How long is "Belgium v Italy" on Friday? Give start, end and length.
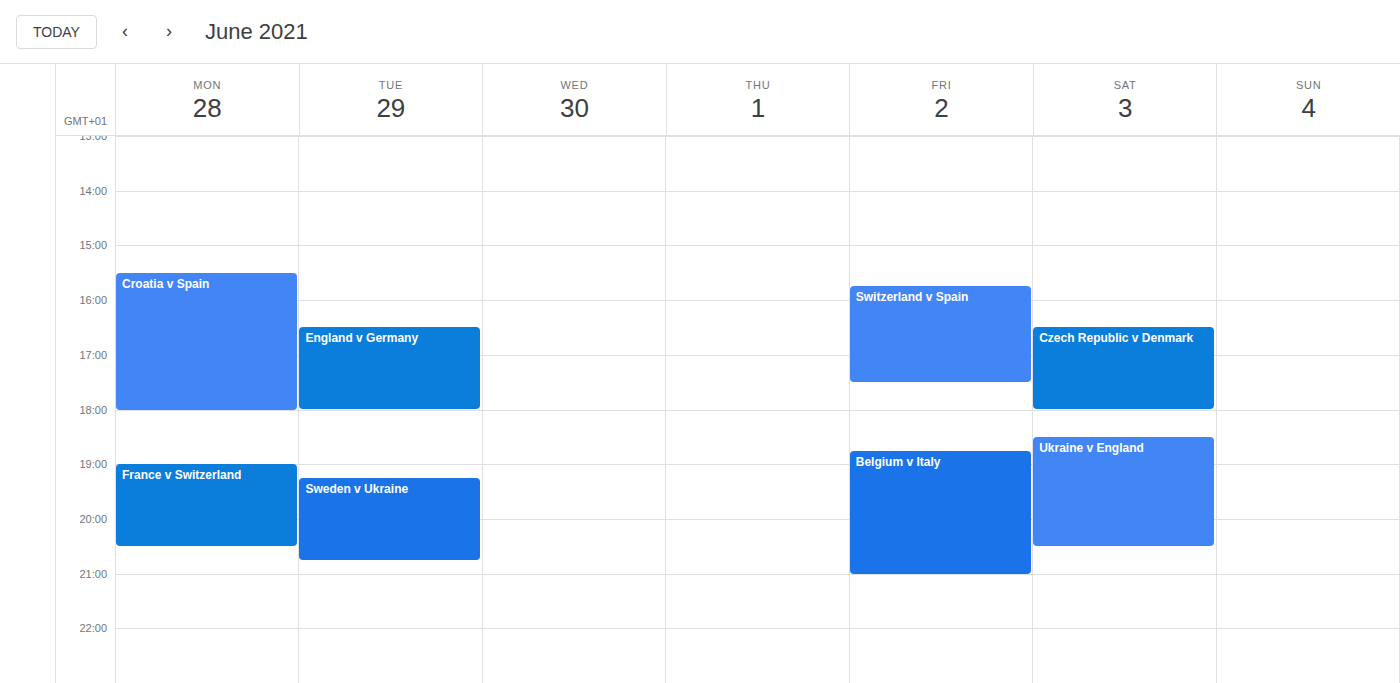
6:45 PM to 9:00 PM, 2 hours 15 minutes